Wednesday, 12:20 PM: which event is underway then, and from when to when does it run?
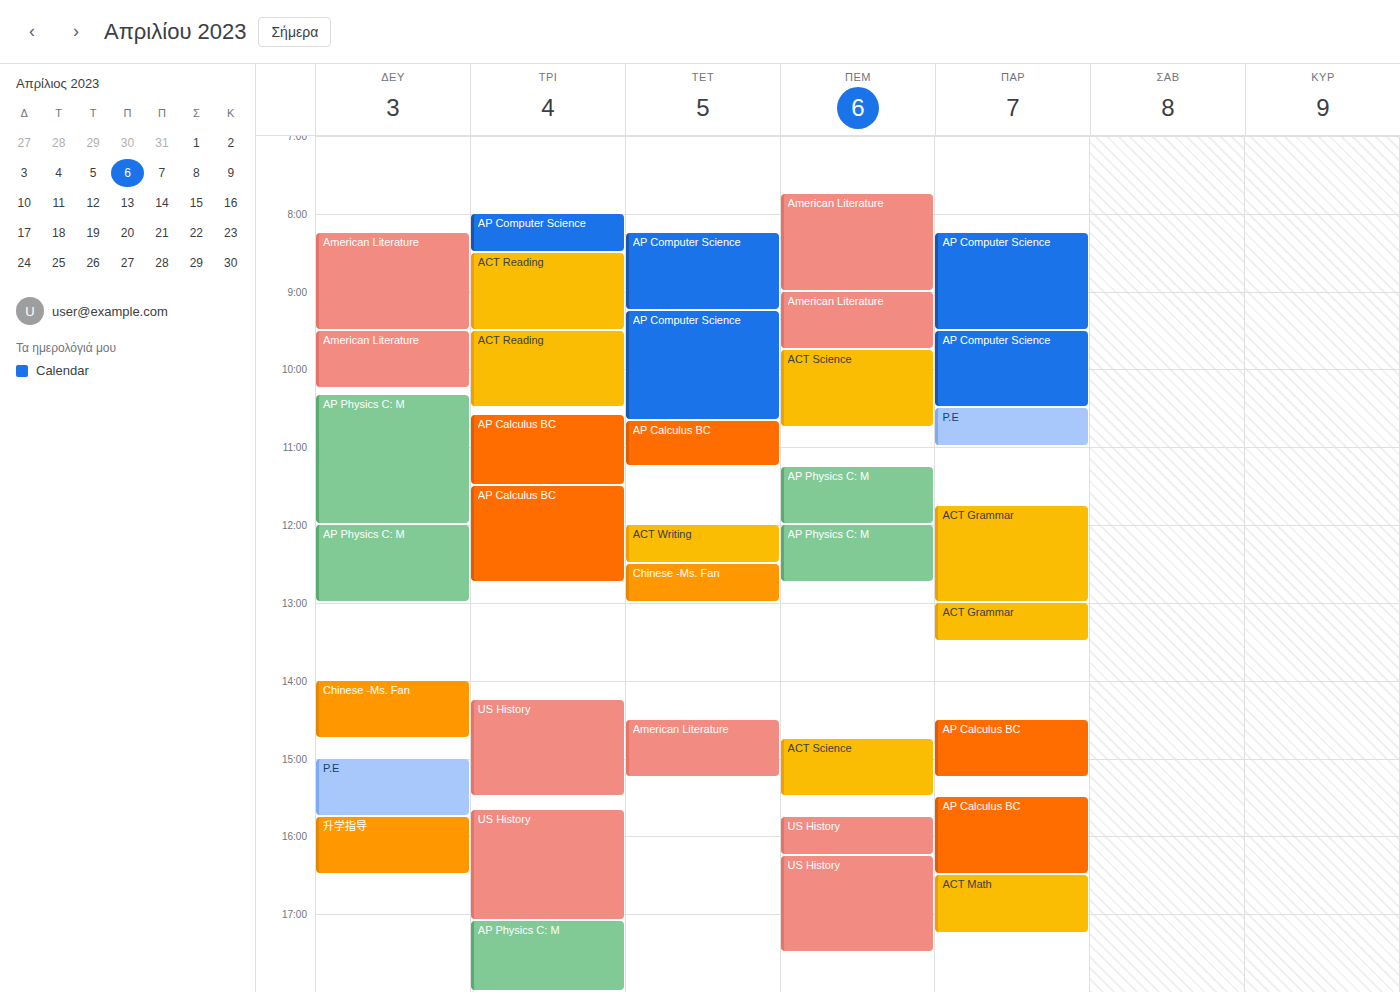
"ACT Writing", 12:00 PM to 12:30 PM